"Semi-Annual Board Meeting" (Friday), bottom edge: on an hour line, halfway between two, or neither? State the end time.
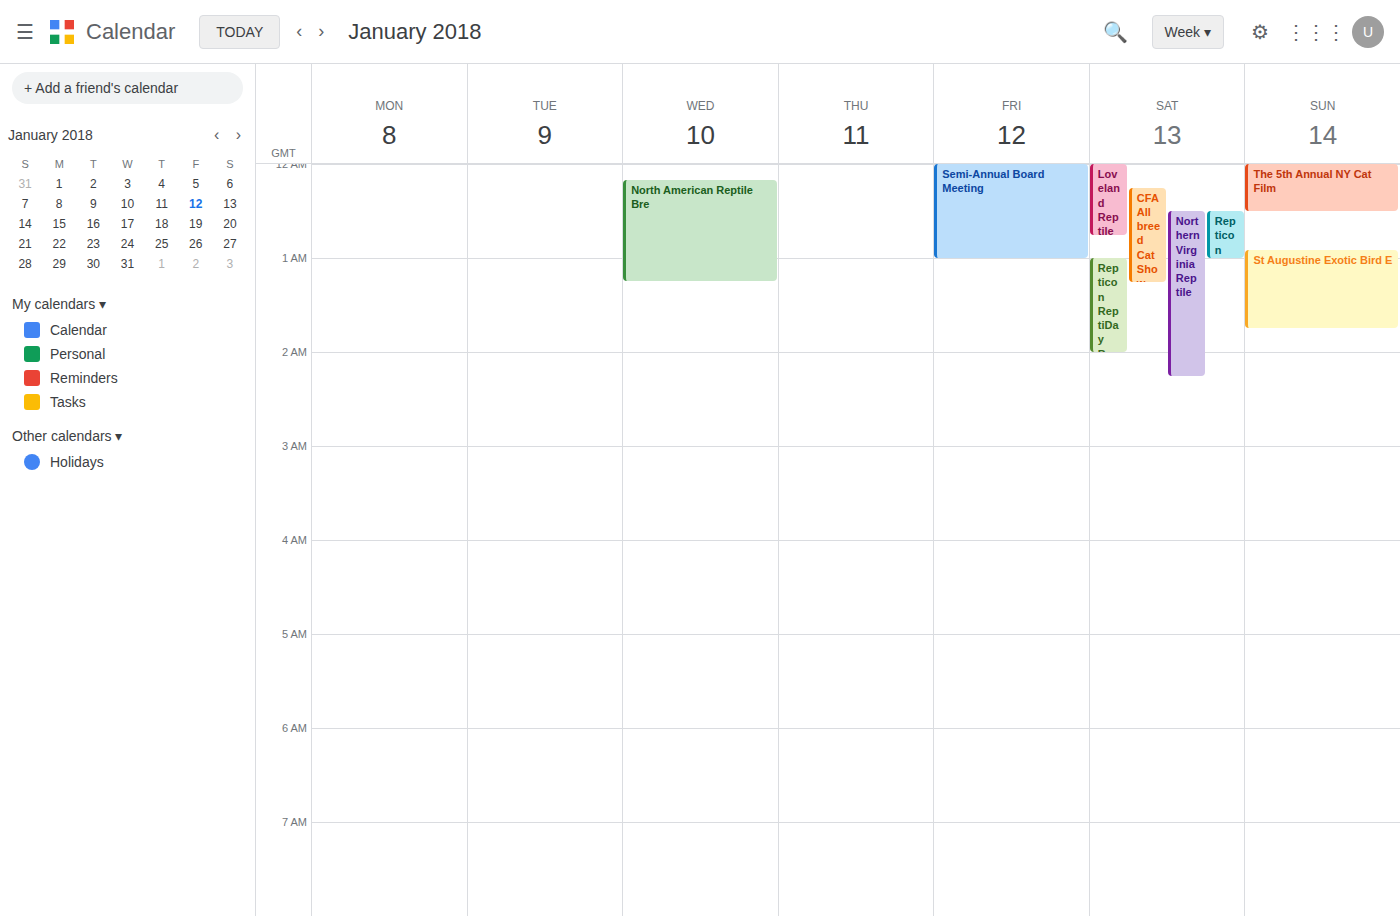
1:00 AM -- exactly on the 1 AM line.